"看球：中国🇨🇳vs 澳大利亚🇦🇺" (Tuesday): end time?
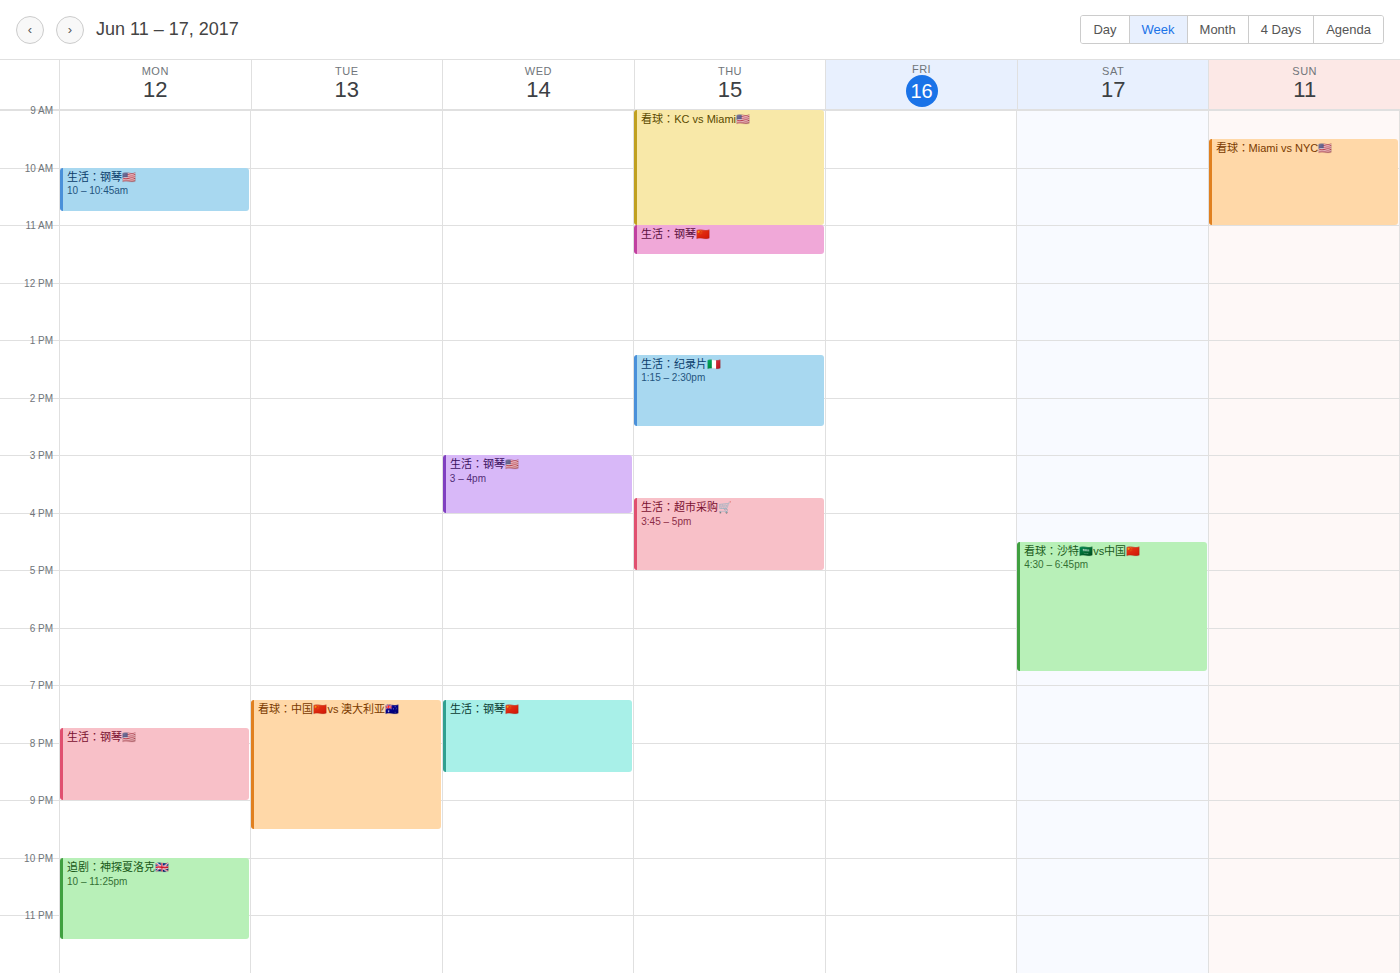
21:30